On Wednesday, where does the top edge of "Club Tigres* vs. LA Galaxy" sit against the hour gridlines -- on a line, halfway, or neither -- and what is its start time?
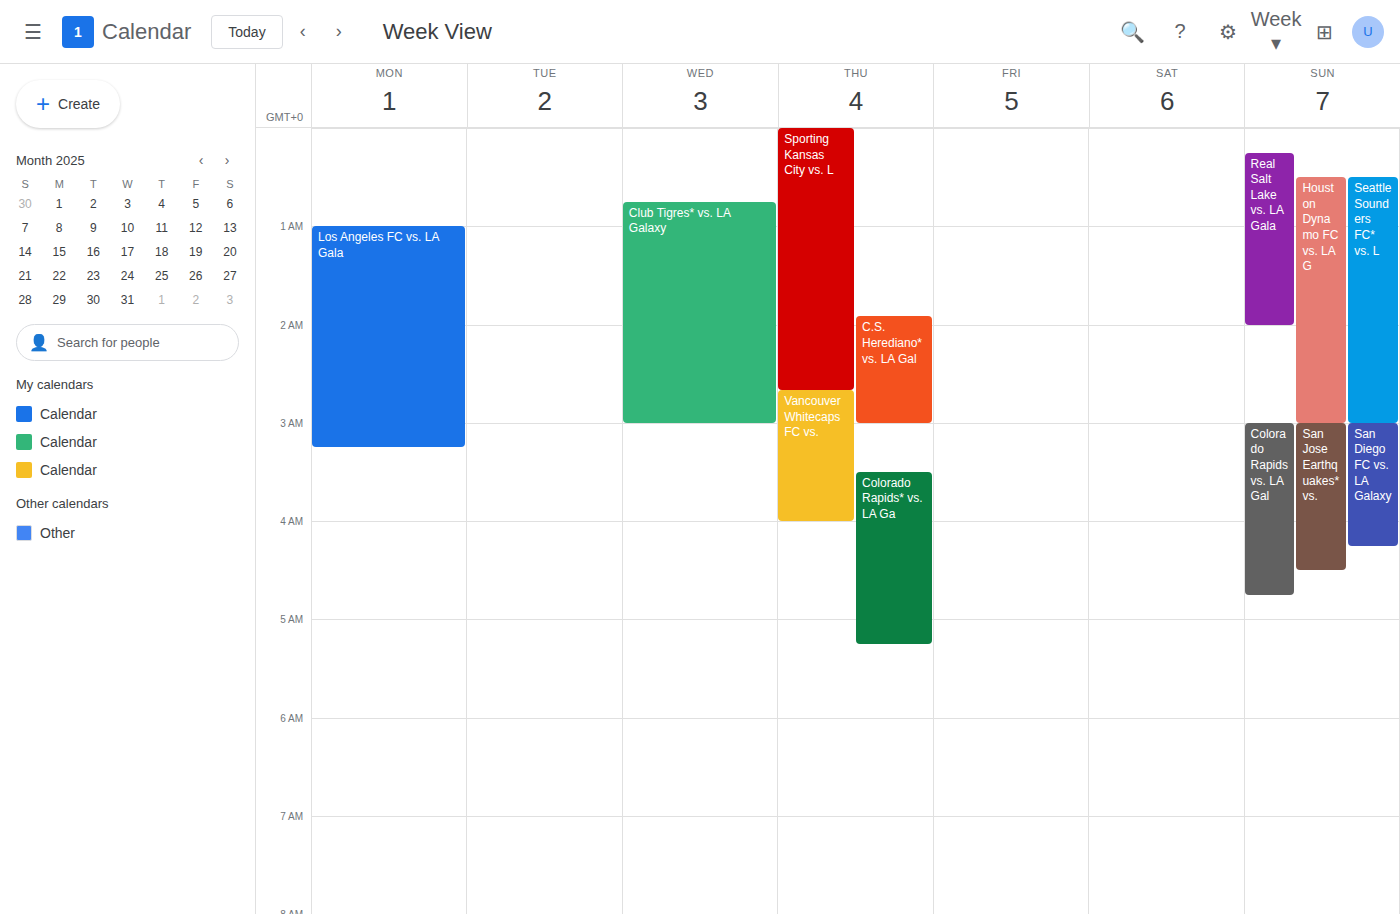
12:45 AM -- neither: three quarters of the way from the 12 AM line to the 1 AM line.